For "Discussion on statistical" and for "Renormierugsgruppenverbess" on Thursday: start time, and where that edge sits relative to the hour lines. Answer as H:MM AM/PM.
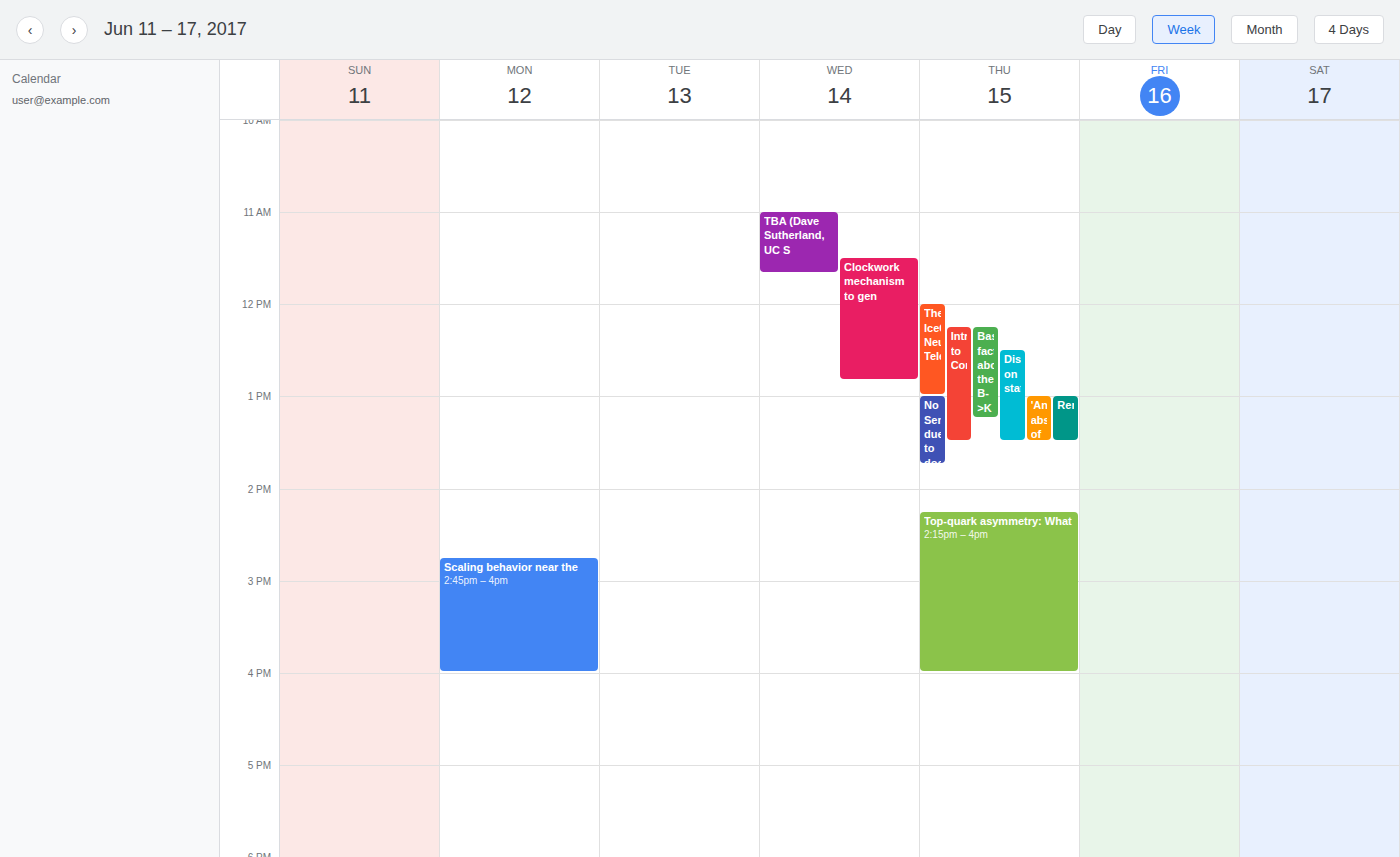
"Discussion on statistical": 12:30 PM, halfway between the 12 PM and 1 PM lines. "Renormierugsgruppenverbess": 1:00 PM, exactly on the 1 PM line.